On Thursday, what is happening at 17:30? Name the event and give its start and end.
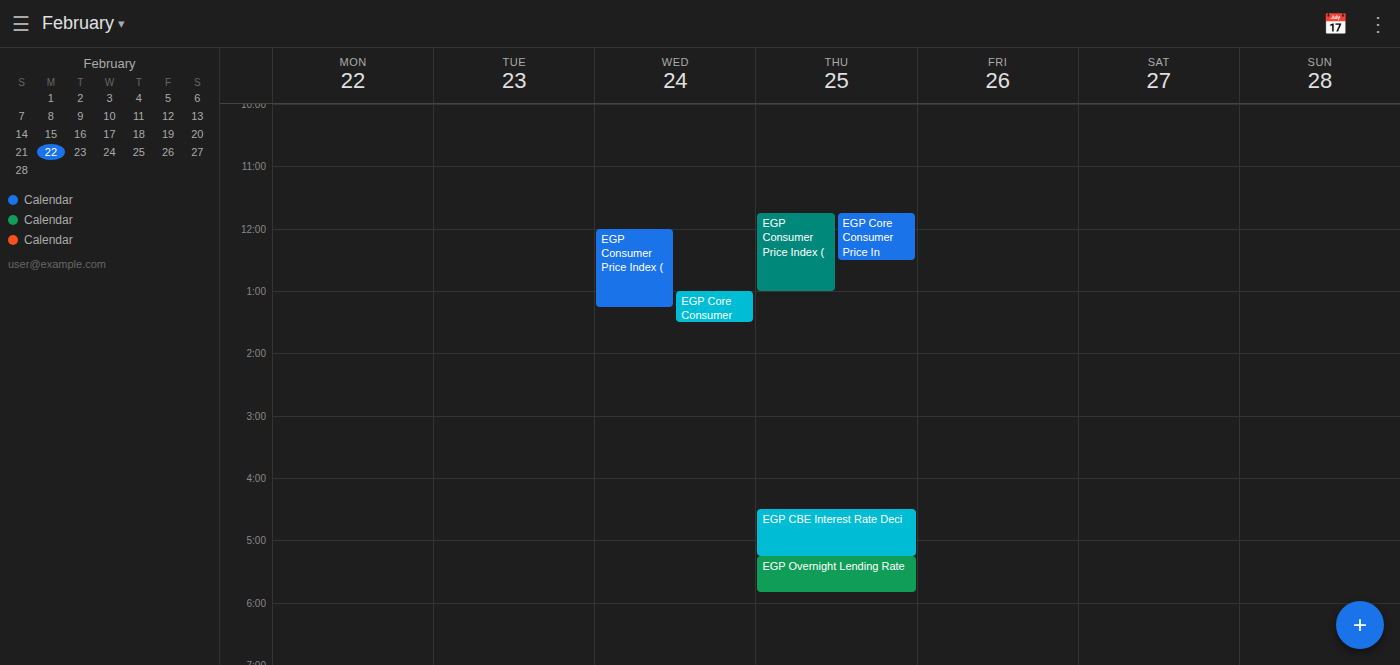
"EGP Overnight Lending Rate", 17:15 to 17:50